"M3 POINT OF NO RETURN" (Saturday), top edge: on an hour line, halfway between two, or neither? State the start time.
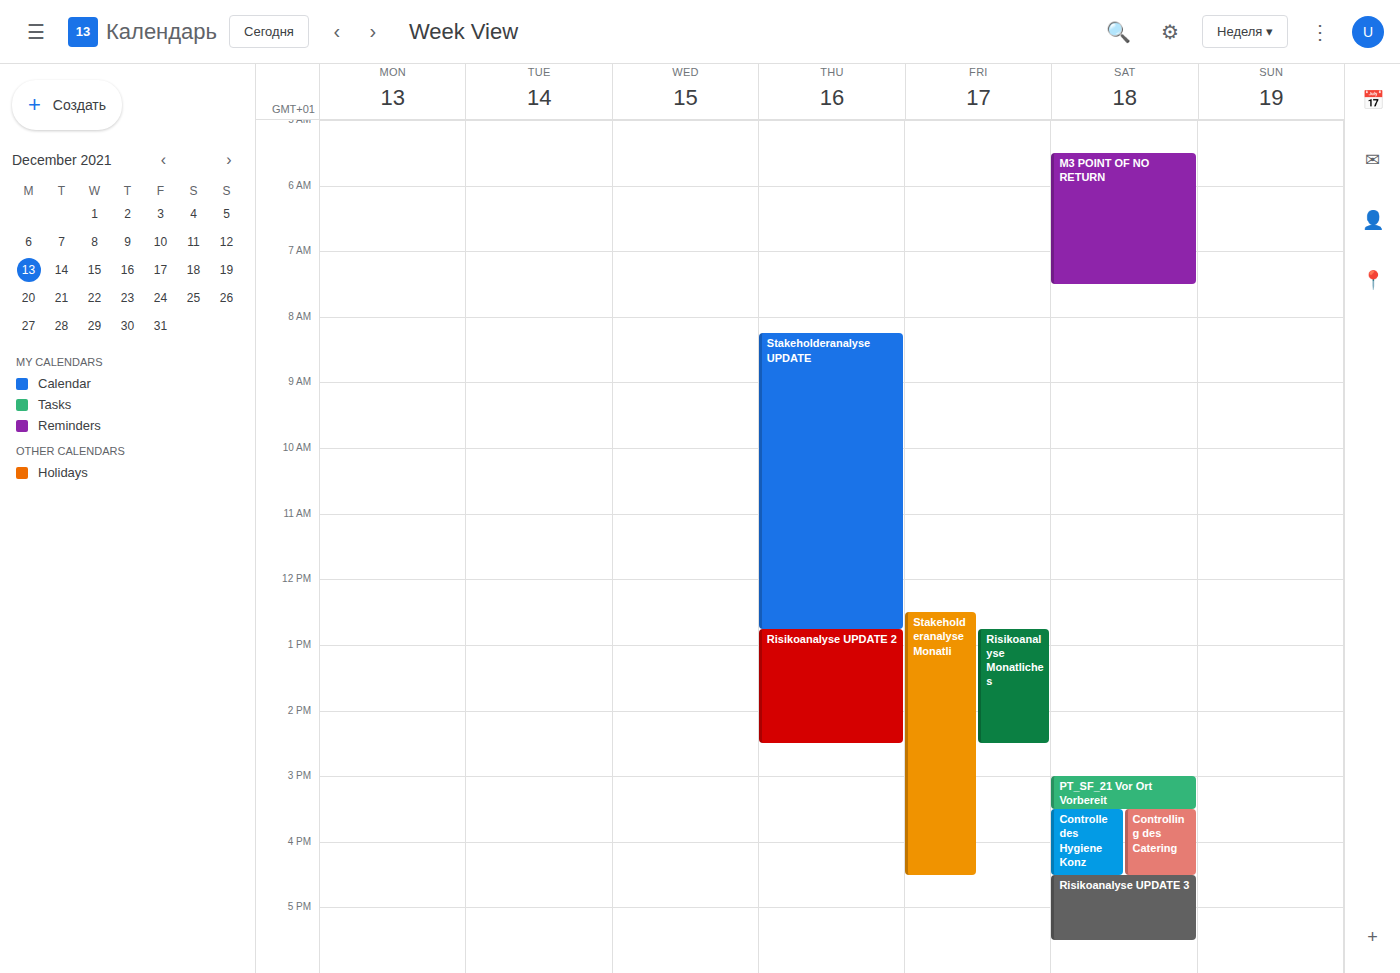
5:30 AM -- halfway between the 5 AM and 6 AM lines.